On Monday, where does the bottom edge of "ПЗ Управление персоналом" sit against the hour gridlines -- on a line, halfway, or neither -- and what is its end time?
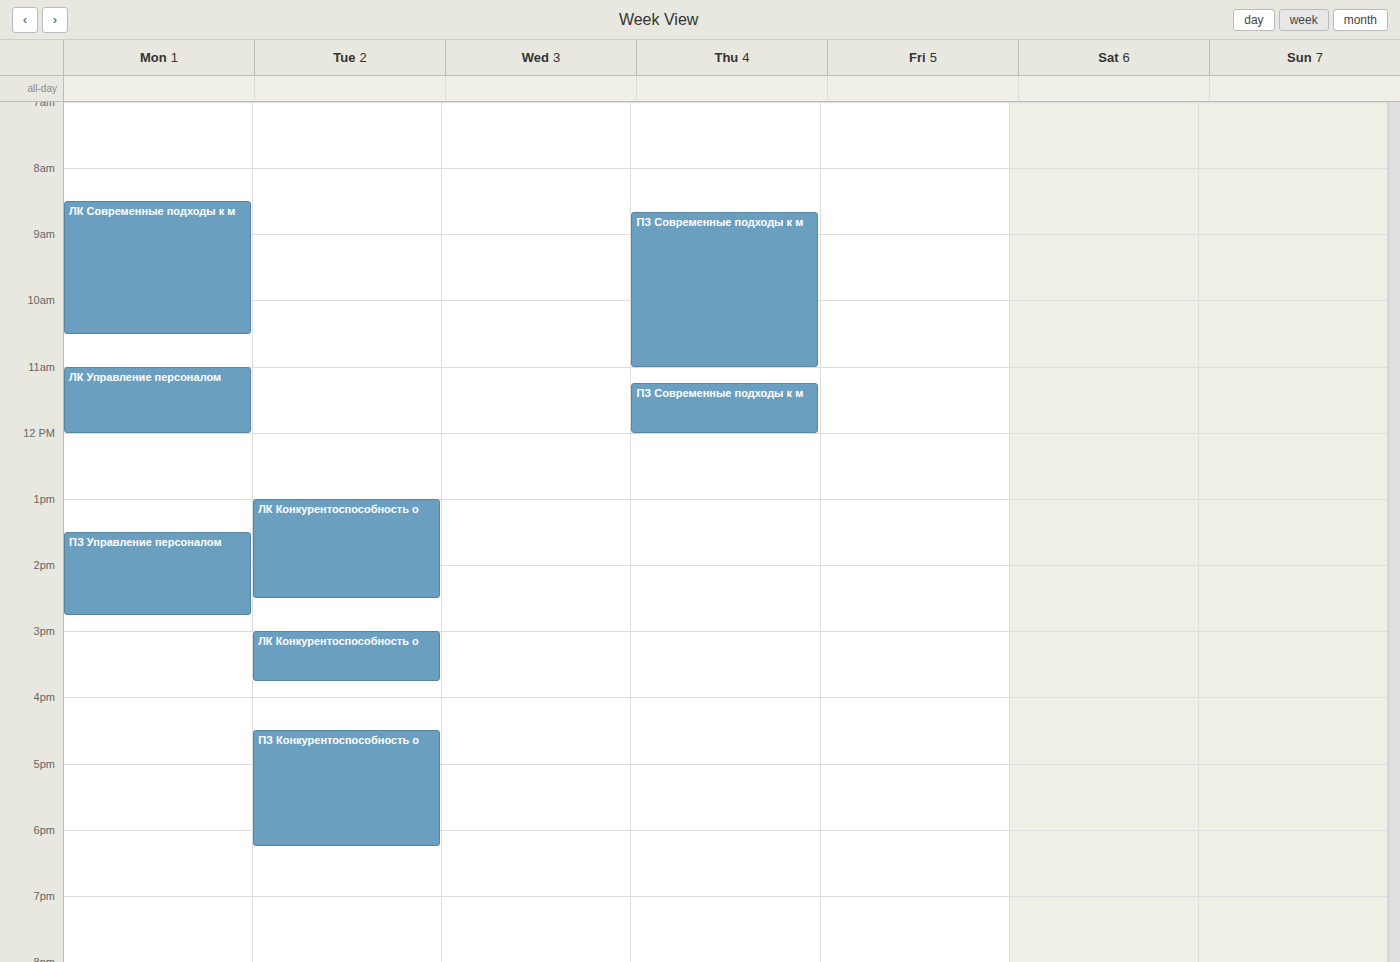
14:45 -- neither: three quarters of the way from the 14:00 line to the 15:00 line.